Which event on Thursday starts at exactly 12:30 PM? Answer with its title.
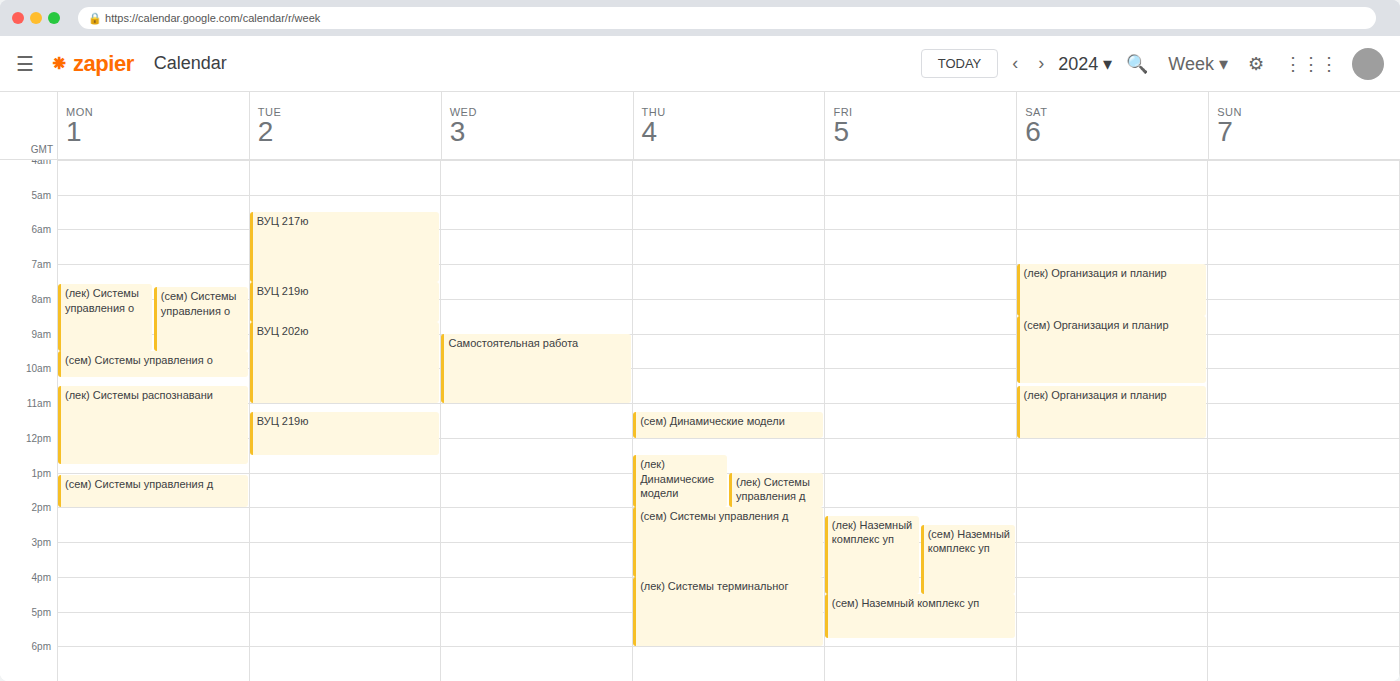
"(лек) Динамические модели"